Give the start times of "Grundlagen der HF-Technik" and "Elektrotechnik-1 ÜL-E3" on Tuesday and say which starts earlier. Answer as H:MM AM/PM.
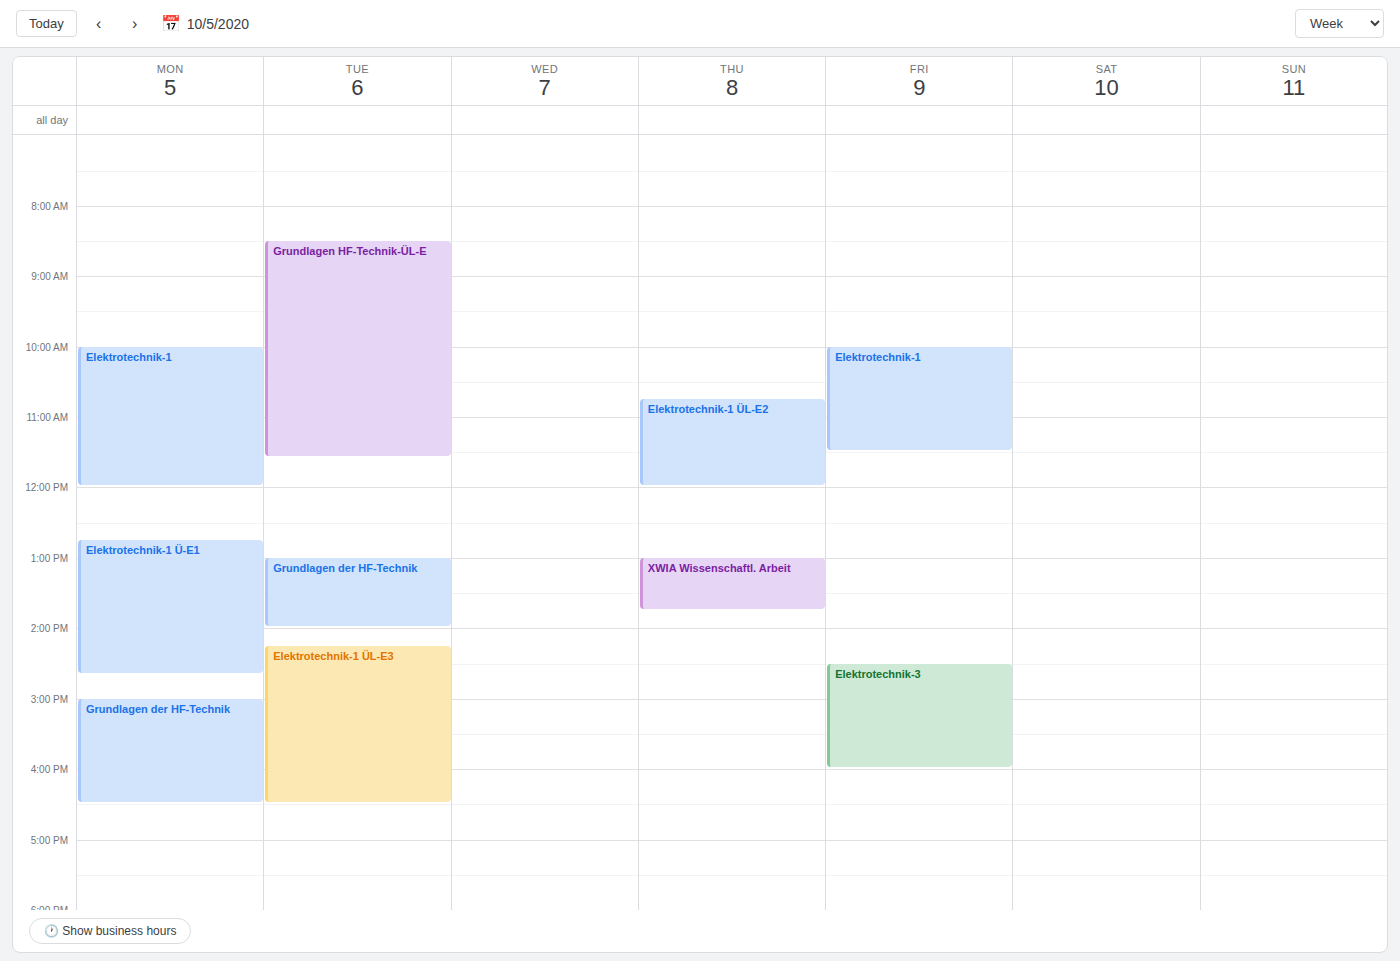
"Grundlagen der HF-Technik" 1:00 PM; "Elektrotechnik-1 ÜL-E3" 2:15 PM.